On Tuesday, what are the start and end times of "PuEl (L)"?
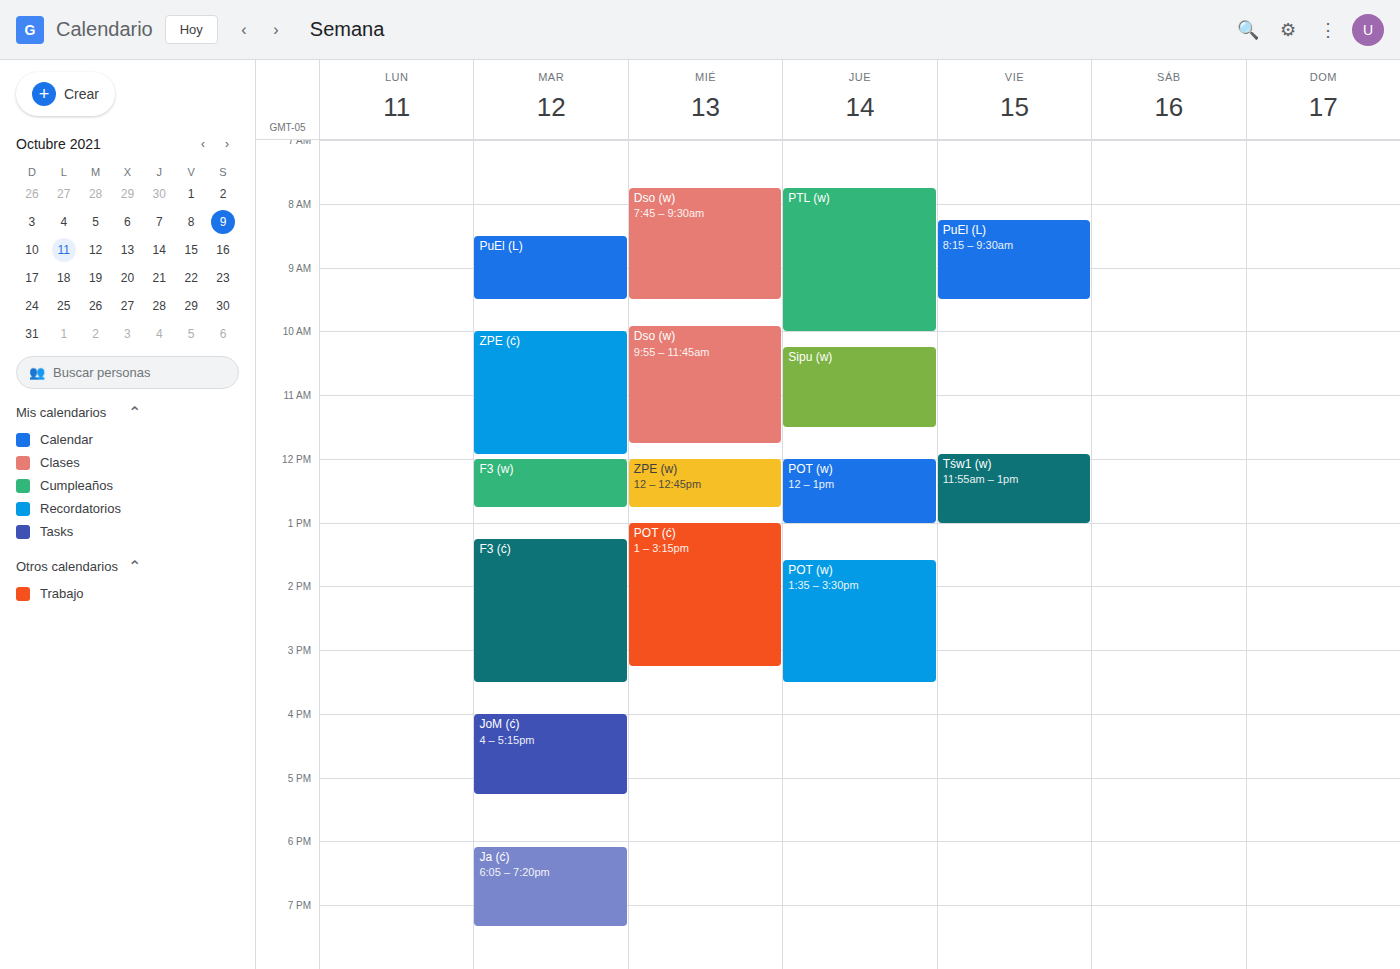
8:30 AM to 9:30 AM